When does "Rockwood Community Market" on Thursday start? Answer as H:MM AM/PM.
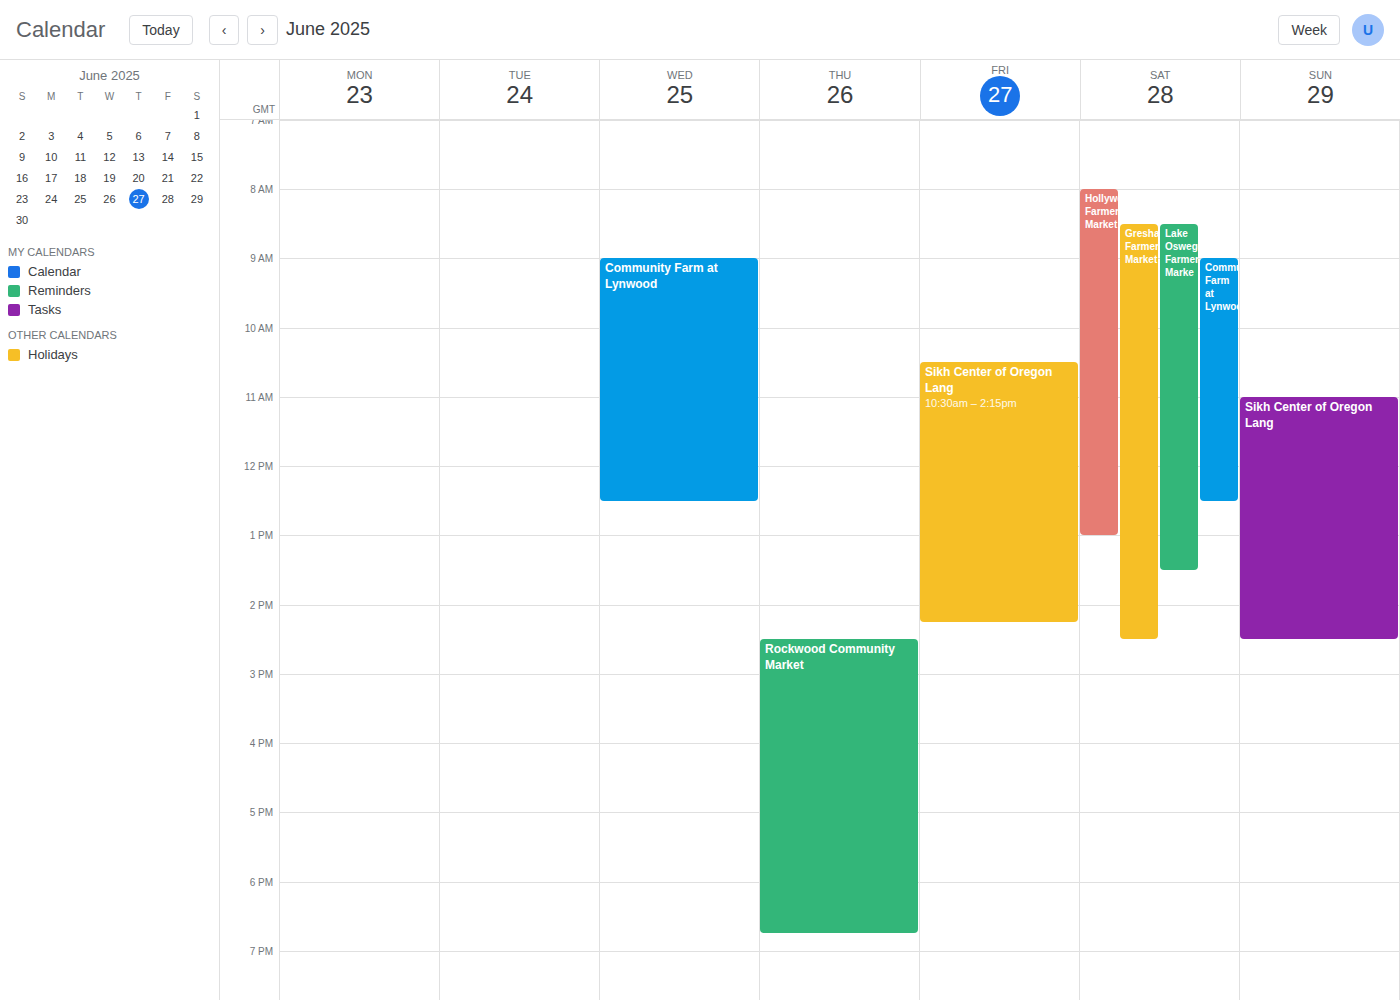
2:30 PM